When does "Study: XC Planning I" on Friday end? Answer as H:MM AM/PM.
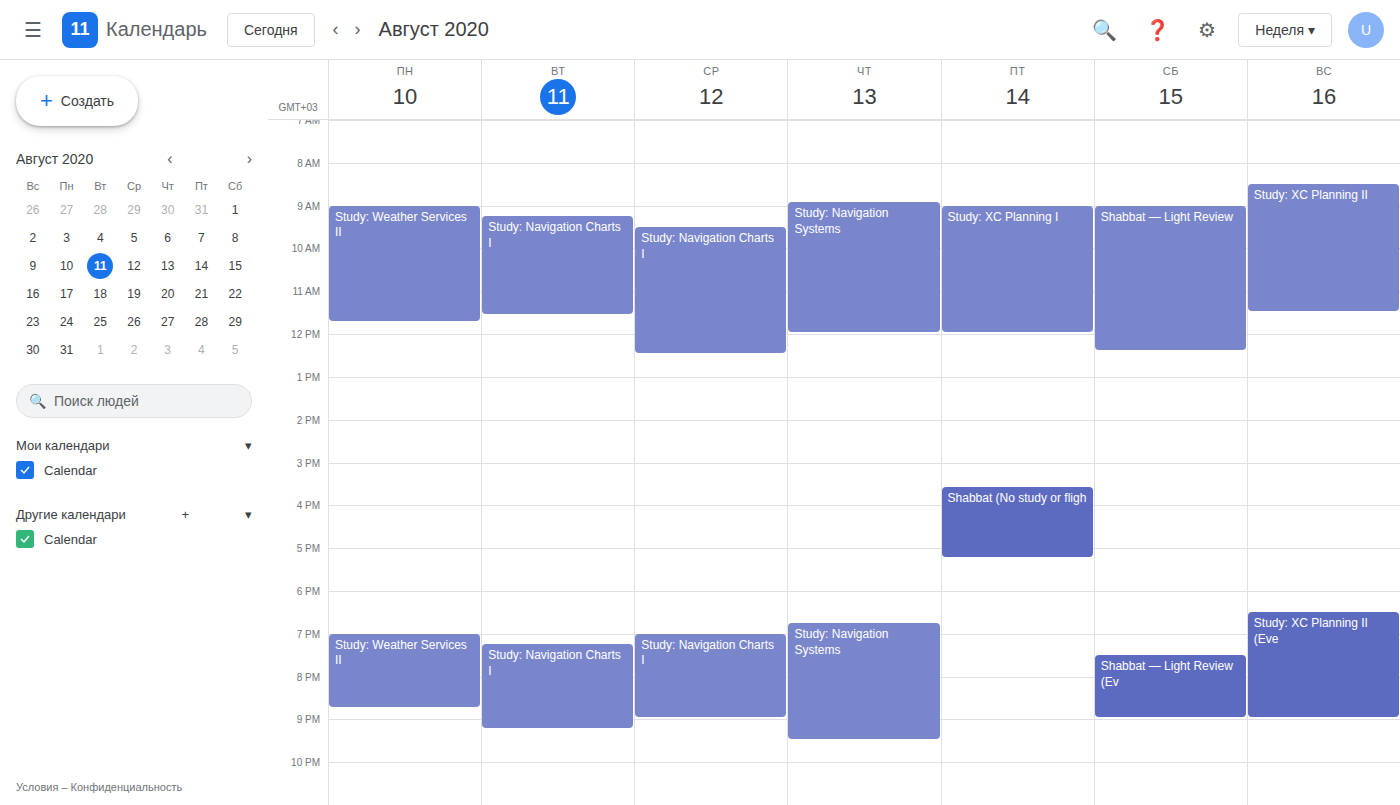
12:00 PM